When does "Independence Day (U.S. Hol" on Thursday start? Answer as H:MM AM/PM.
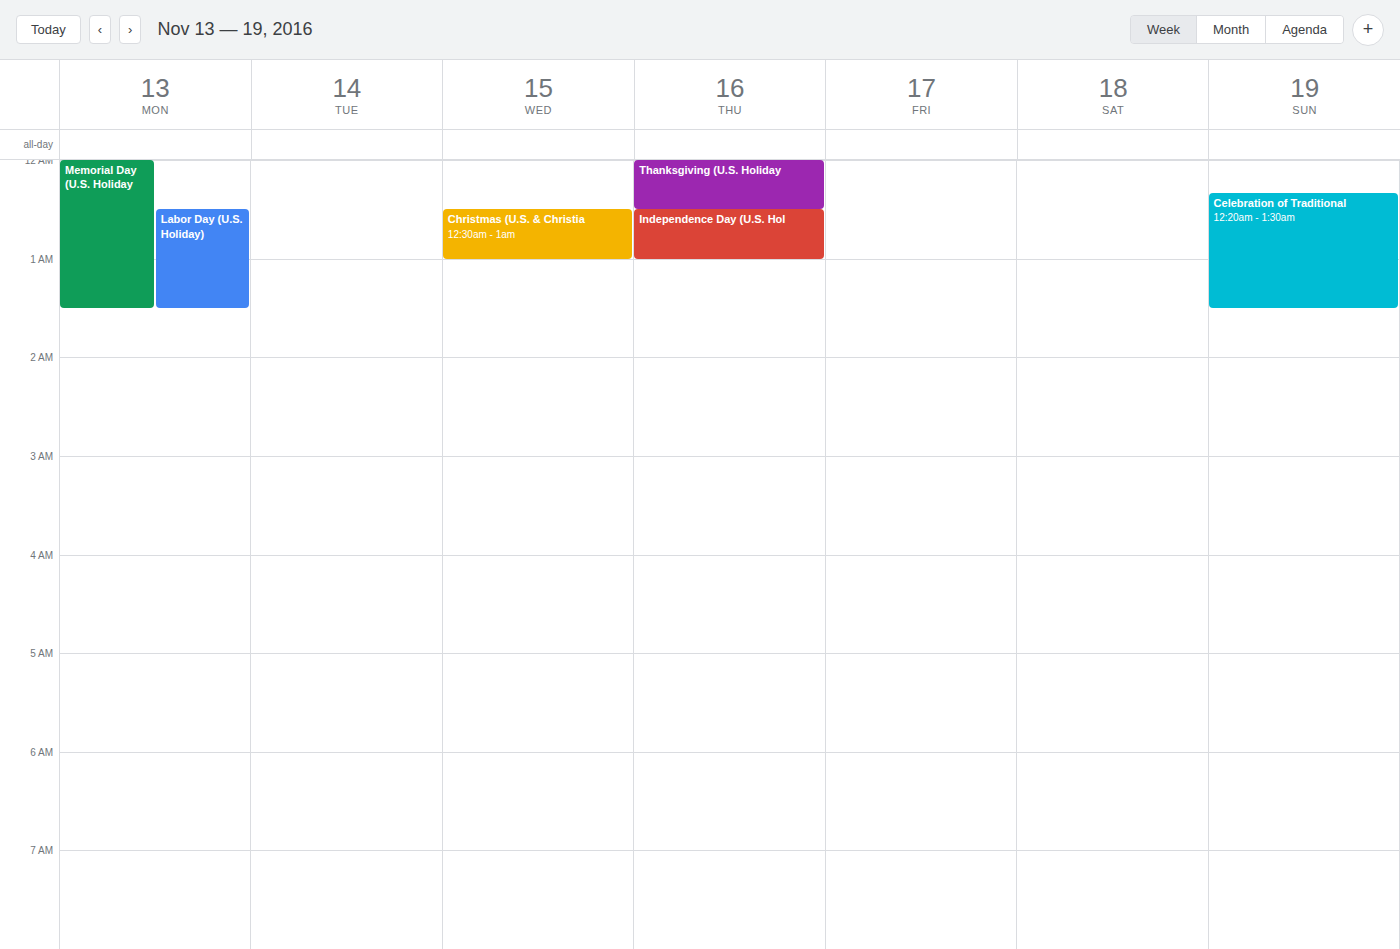
12:30 AM